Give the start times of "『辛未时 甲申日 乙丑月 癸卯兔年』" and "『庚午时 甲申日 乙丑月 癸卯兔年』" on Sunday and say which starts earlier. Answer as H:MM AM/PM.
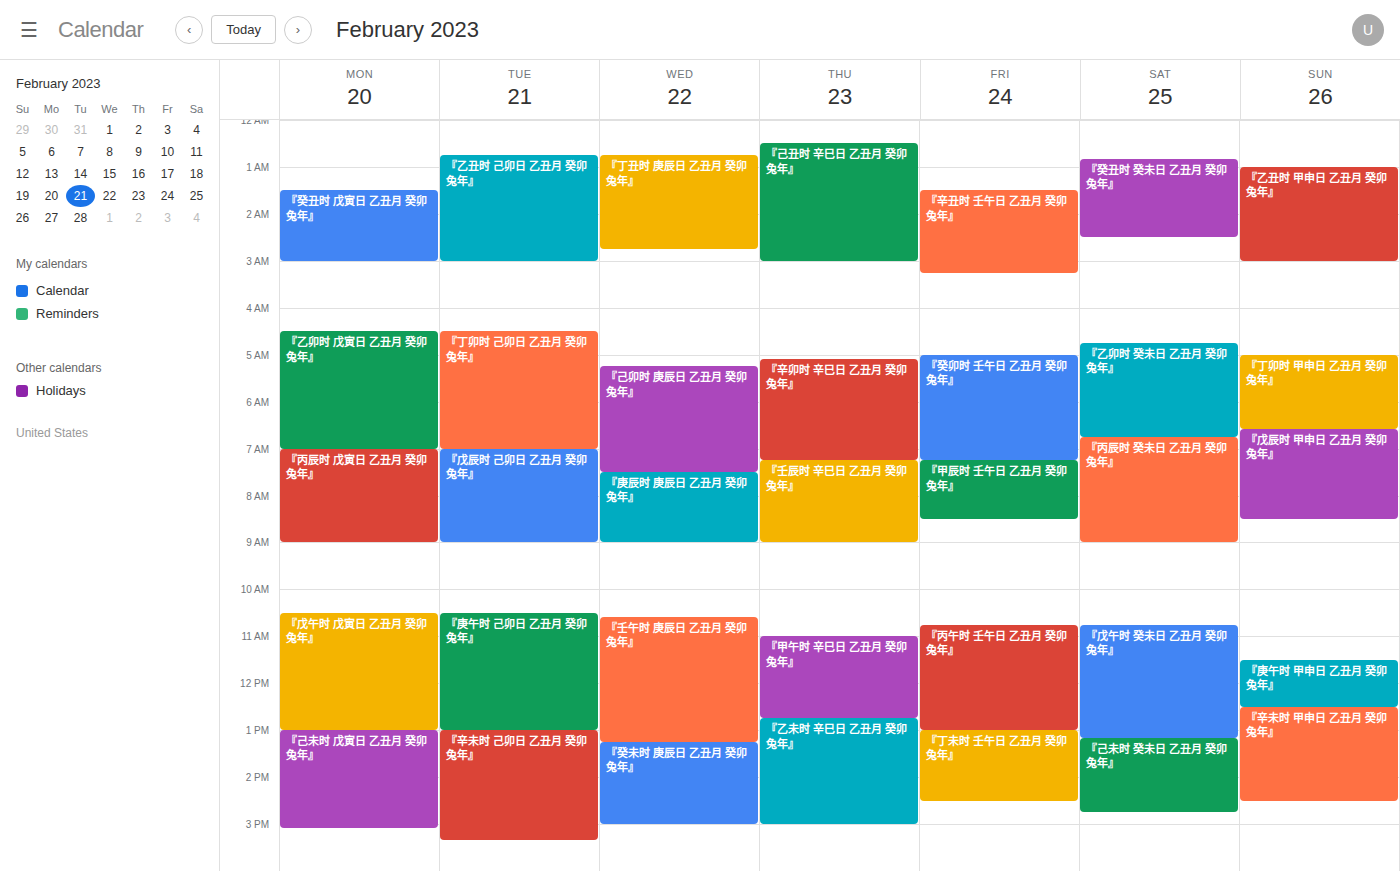
"『庚午时 甲申日 乙丑月 癸卯兔年』" 11:30 AM; "『辛未时 甲申日 乙丑月 癸卯兔年』" 12:30 PM.